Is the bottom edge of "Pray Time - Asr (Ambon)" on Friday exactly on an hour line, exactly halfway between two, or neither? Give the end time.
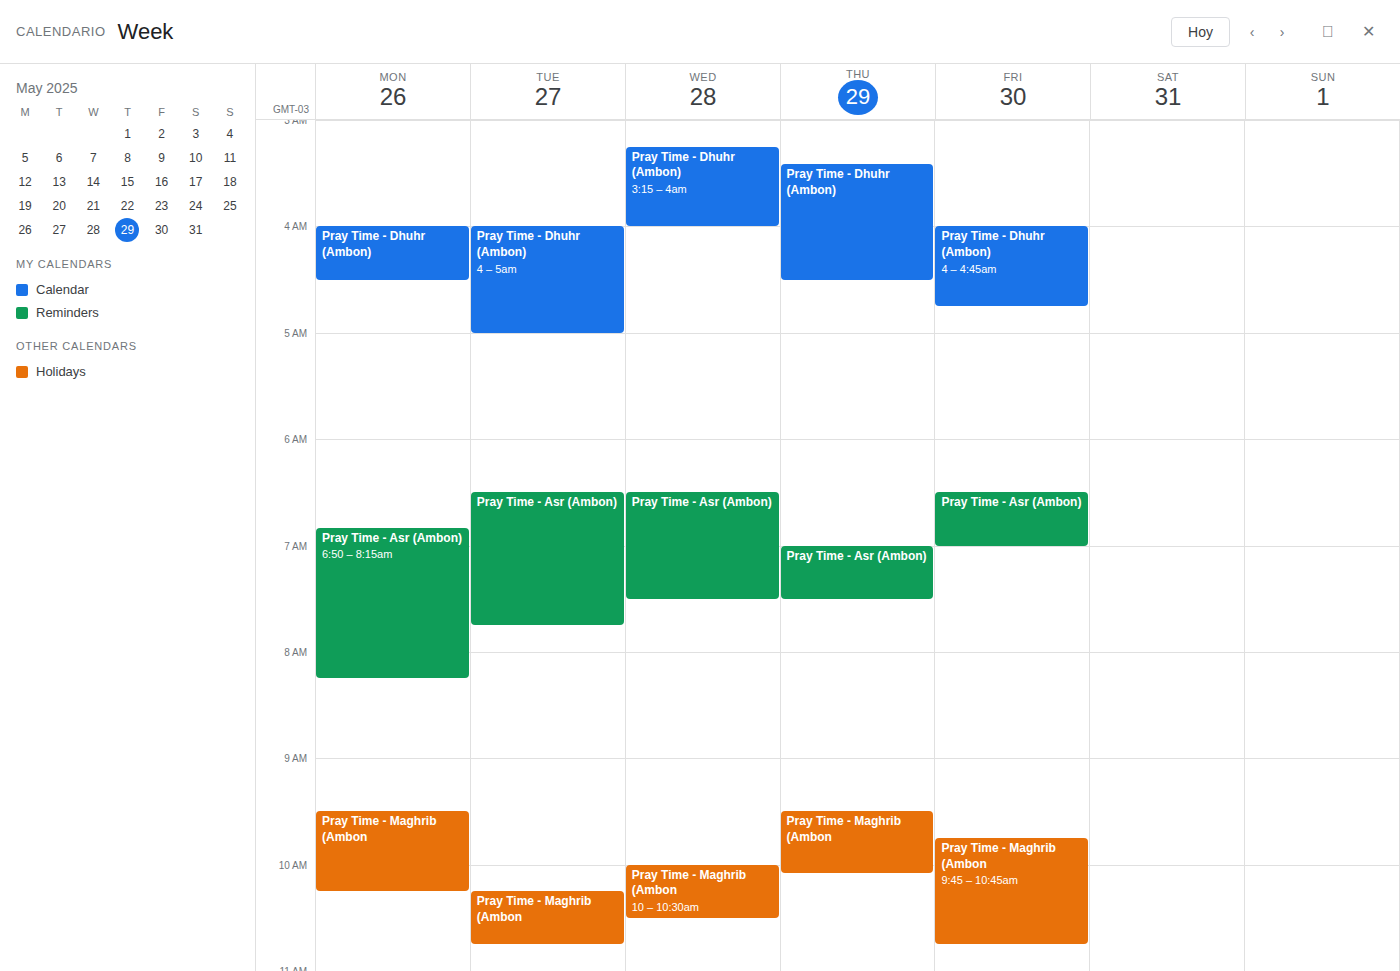
7:00 AM -- exactly on the 7 AM line.